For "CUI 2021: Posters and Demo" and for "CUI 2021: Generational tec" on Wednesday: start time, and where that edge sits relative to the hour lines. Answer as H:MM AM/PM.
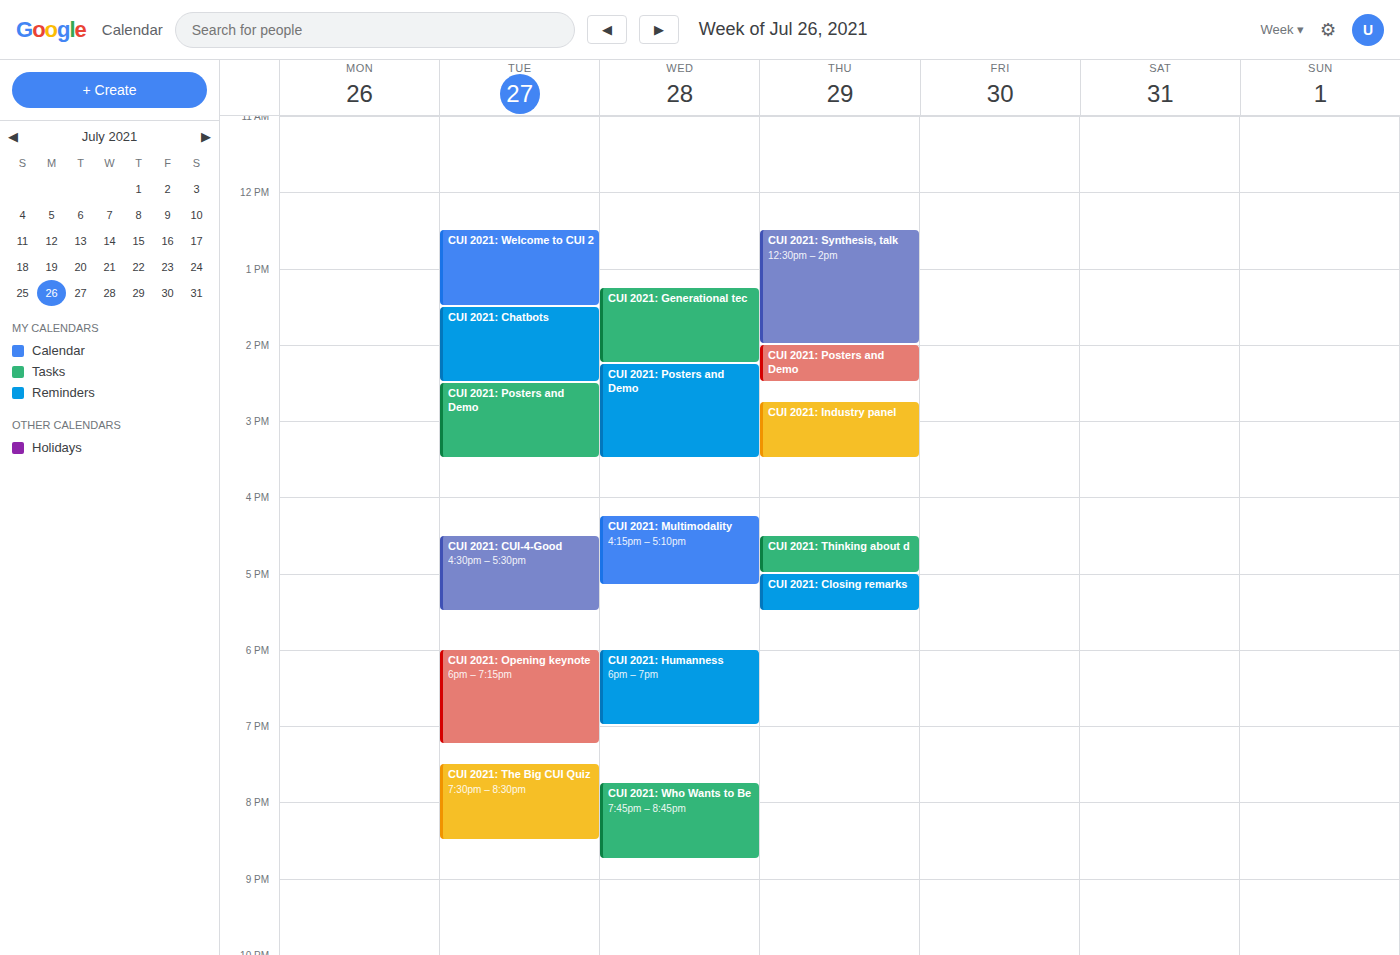
"CUI 2021: Posters and Demo": 2:15 PM, neither: a quarter of the way from the 2 PM line to the 3 PM line. "CUI 2021: Generational tec": 1:15 PM, neither: a quarter of the way from the 1 PM line to the 2 PM line.